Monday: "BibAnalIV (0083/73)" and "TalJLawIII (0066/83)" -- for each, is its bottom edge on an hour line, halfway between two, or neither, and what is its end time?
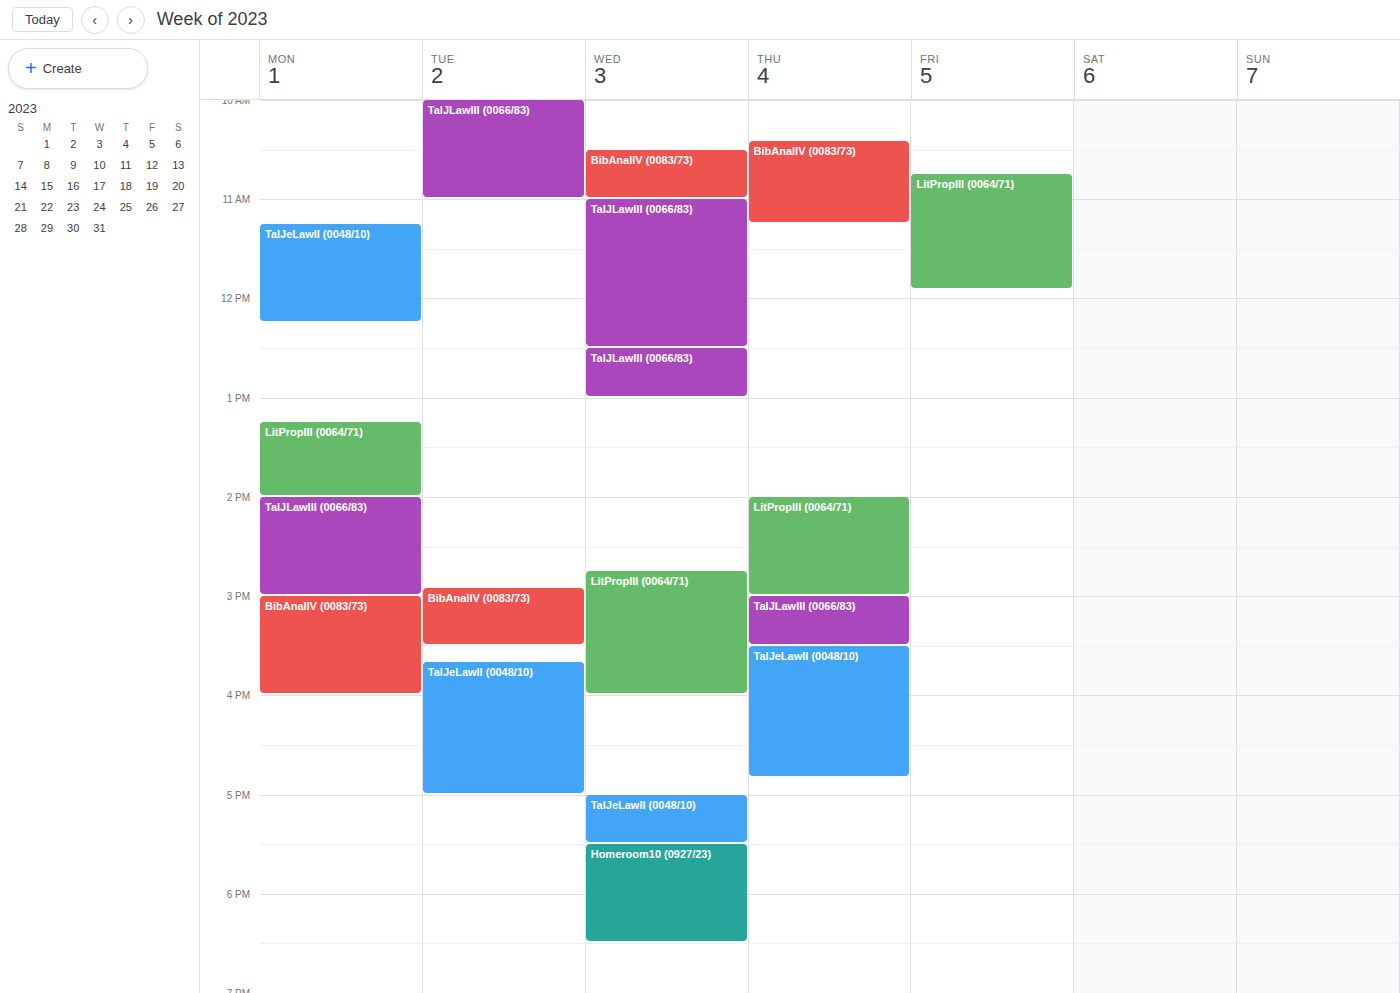
"BibAnalIV (0083/73)": 4:00 PM, exactly on the 4 PM line. "TalJLawIII (0066/83)": 3:00 PM, exactly on the 3 PM line.